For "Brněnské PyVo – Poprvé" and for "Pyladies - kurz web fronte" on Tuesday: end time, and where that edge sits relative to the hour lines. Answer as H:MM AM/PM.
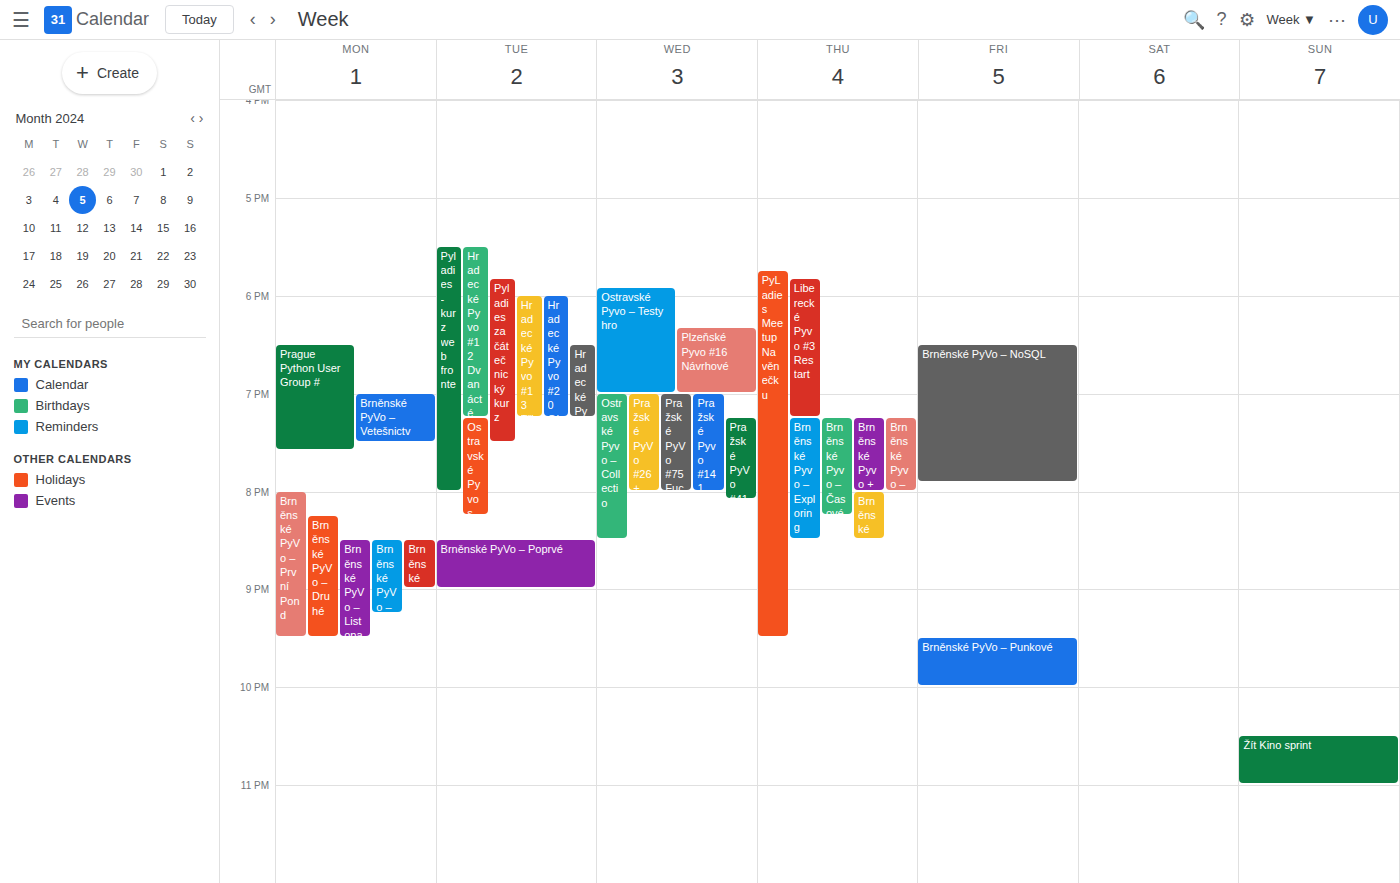
"Brněnské PyVo – Poprvé": 9:00 PM, exactly on the 9 PM line. "Pyladies - kurz web fronte": 8:00 PM, exactly on the 8 PM line.